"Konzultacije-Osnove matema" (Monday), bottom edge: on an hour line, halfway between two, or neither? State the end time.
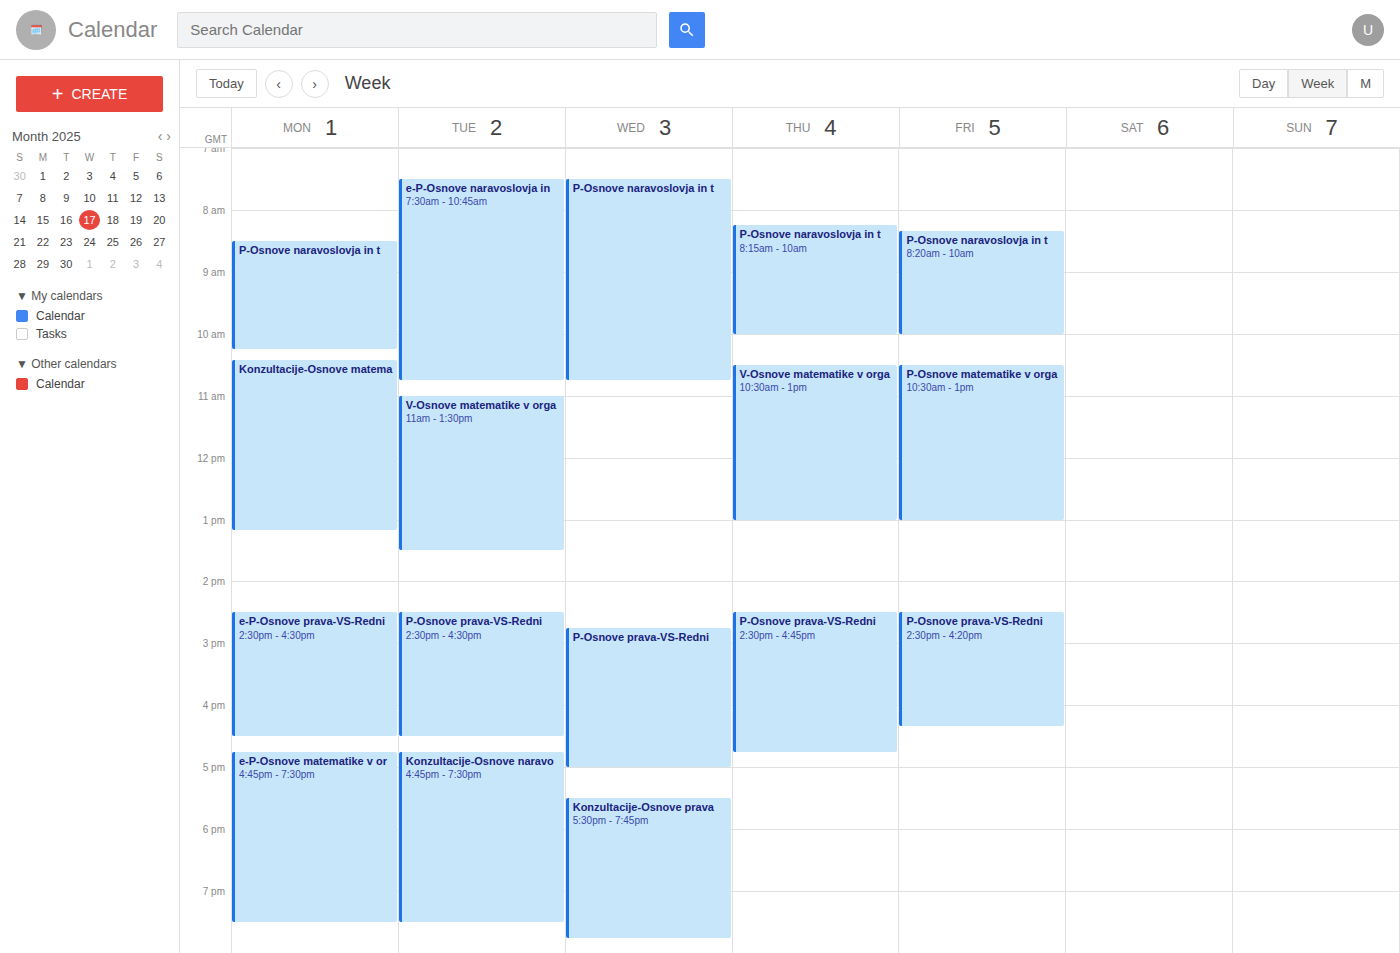
1:10 PM -- neither: 10 minutes below the 1 PM line and 50 minutes above the 2 PM line.